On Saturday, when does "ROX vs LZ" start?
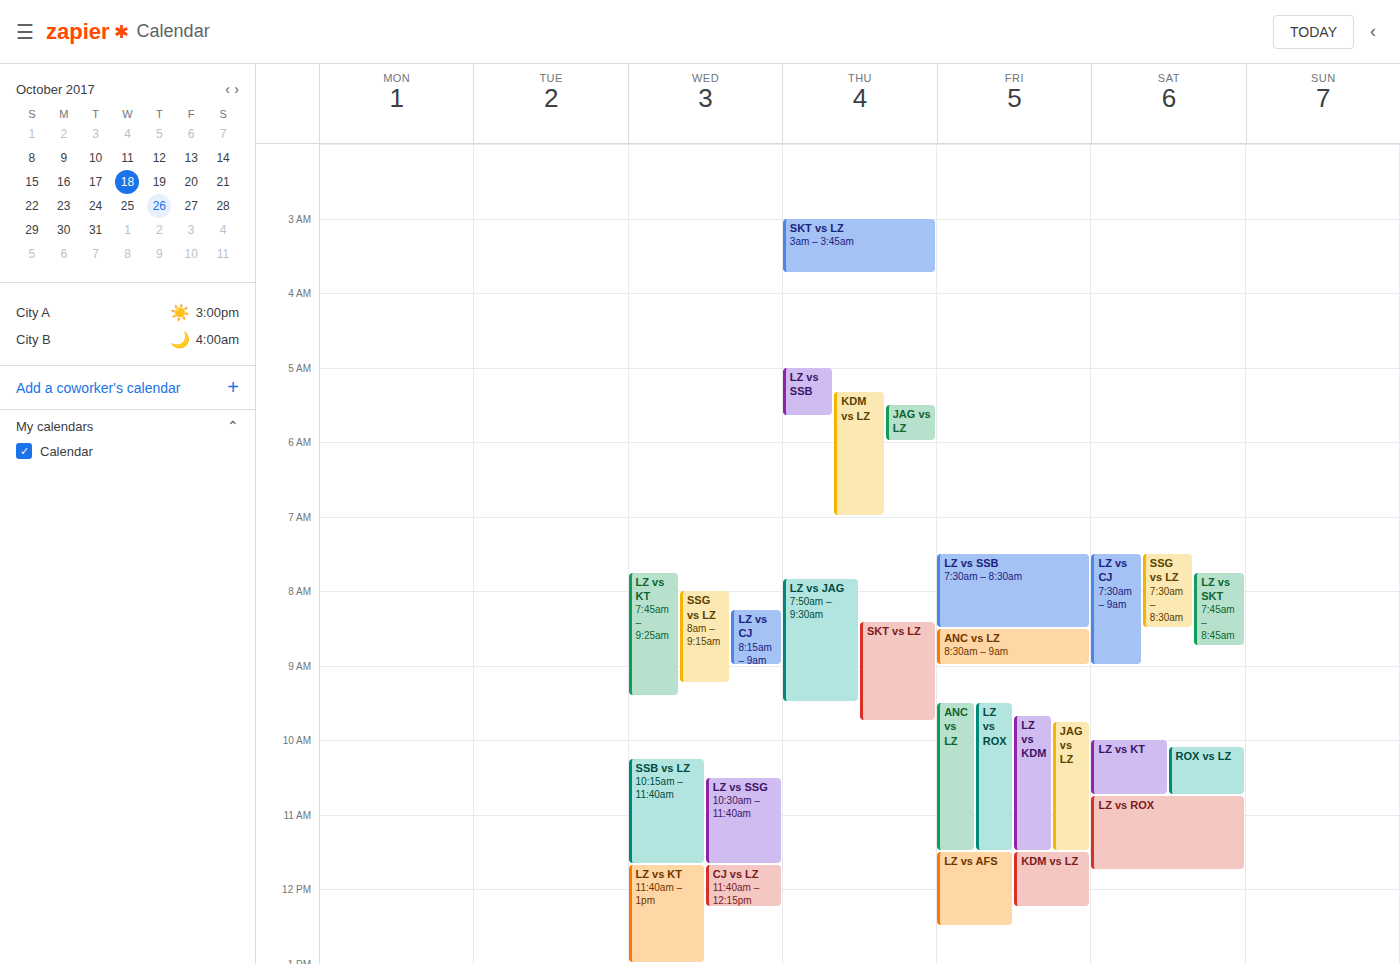
10:05 AM